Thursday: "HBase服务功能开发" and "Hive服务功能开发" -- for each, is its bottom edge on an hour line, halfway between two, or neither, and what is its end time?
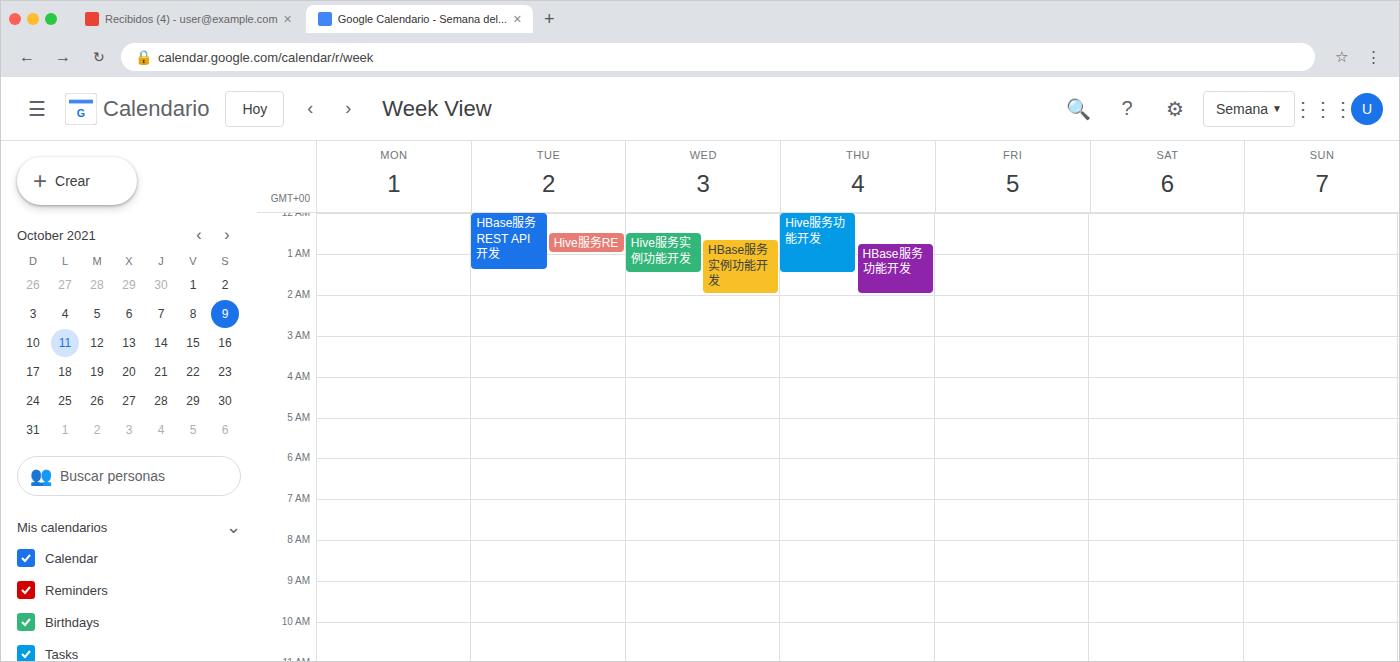
"HBase服务功能开发": 2:00 AM, exactly on the 2 AM line. "Hive服务功能开发": 1:30 AM, halfway between the 1 AM and 2 AM lines.